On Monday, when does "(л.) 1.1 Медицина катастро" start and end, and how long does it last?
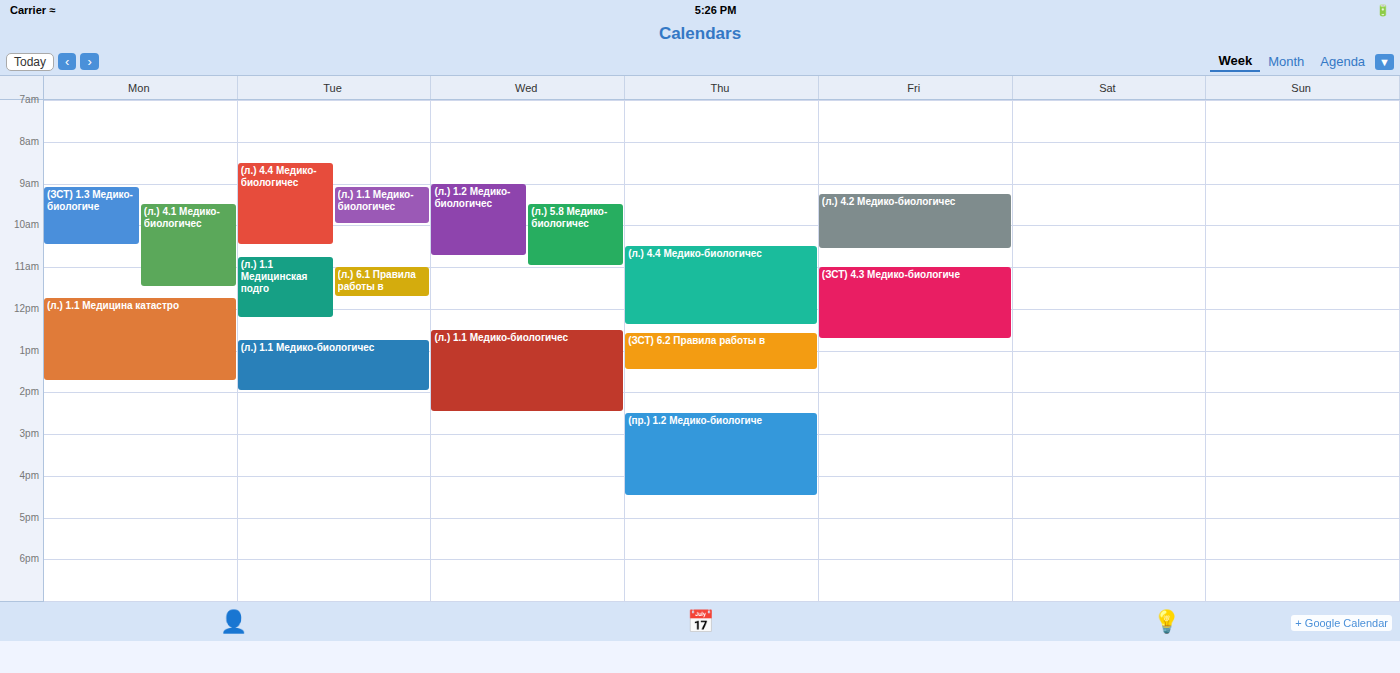
11:45 AM to 1:45 PM, 2 hours